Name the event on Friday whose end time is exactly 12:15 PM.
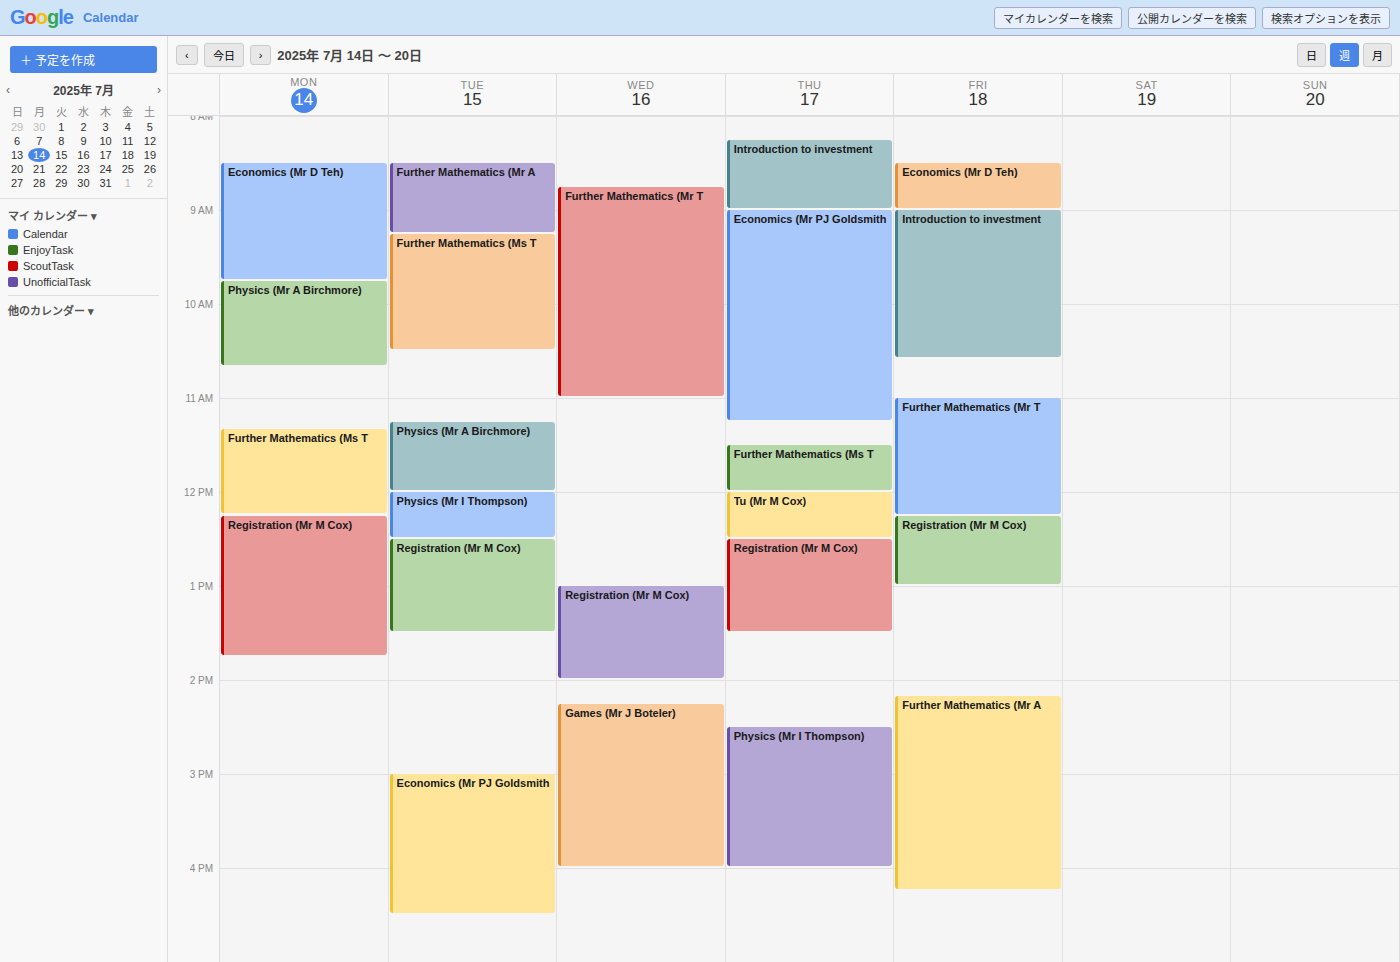
"Further Mathematics (Mr T"